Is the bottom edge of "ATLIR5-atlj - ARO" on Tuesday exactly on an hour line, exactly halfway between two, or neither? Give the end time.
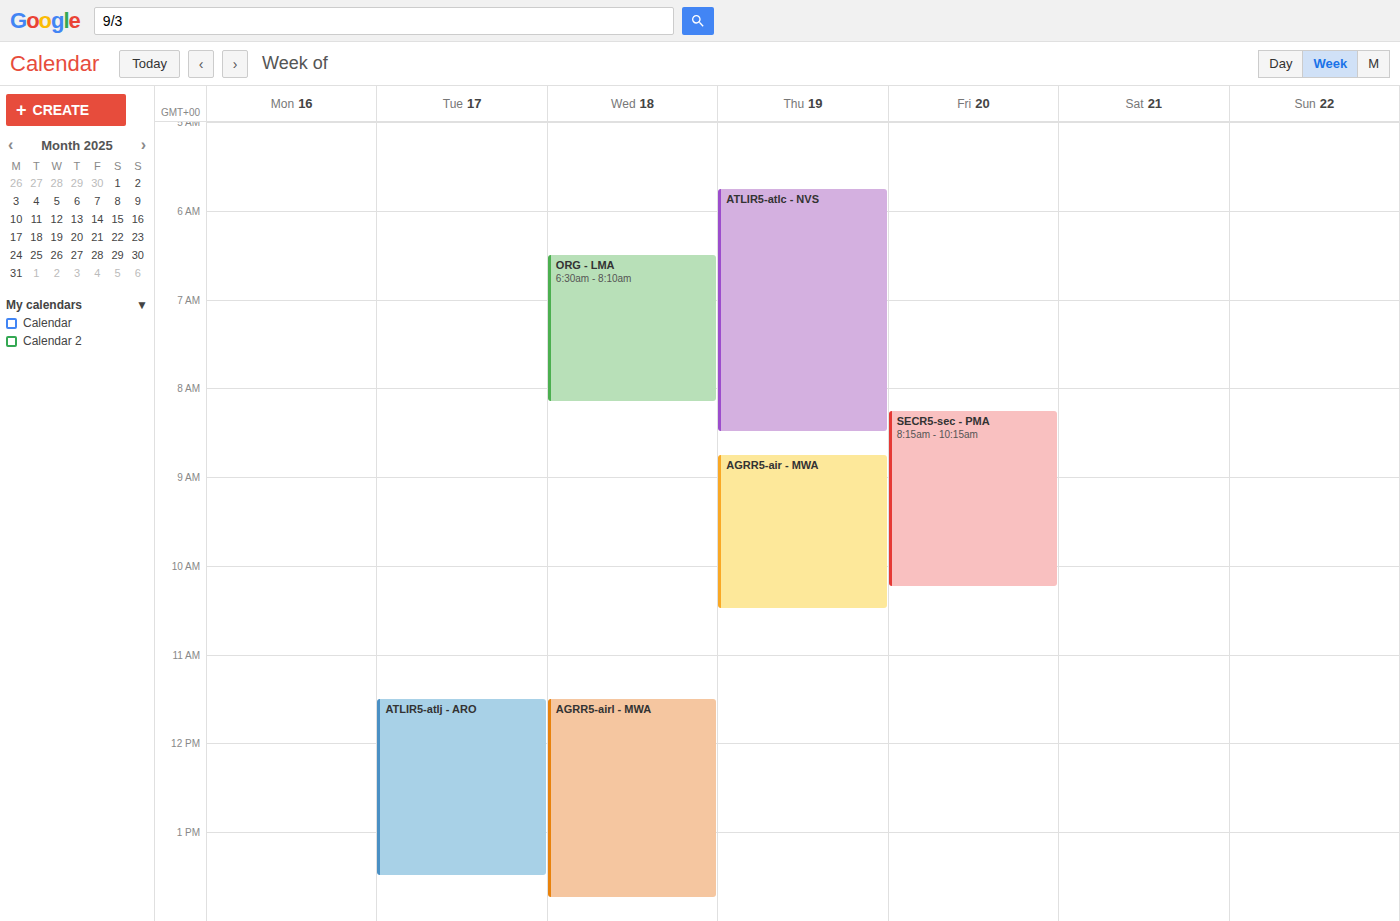
1:30 PM -- halfway between the 1 PM and 2 PM lines.